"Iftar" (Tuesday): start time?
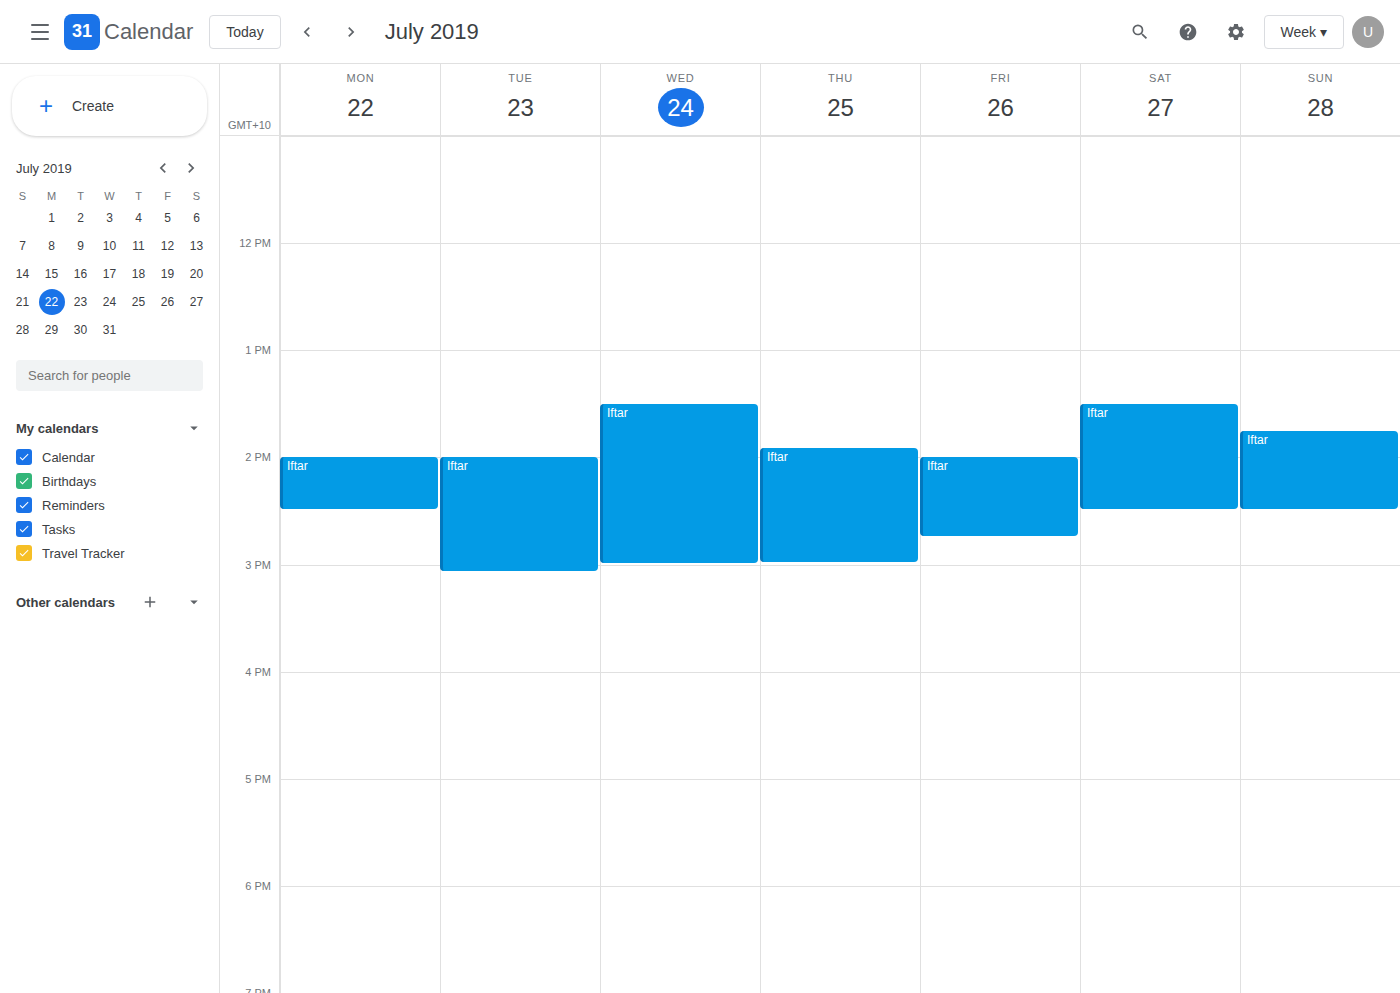
2:00 PM